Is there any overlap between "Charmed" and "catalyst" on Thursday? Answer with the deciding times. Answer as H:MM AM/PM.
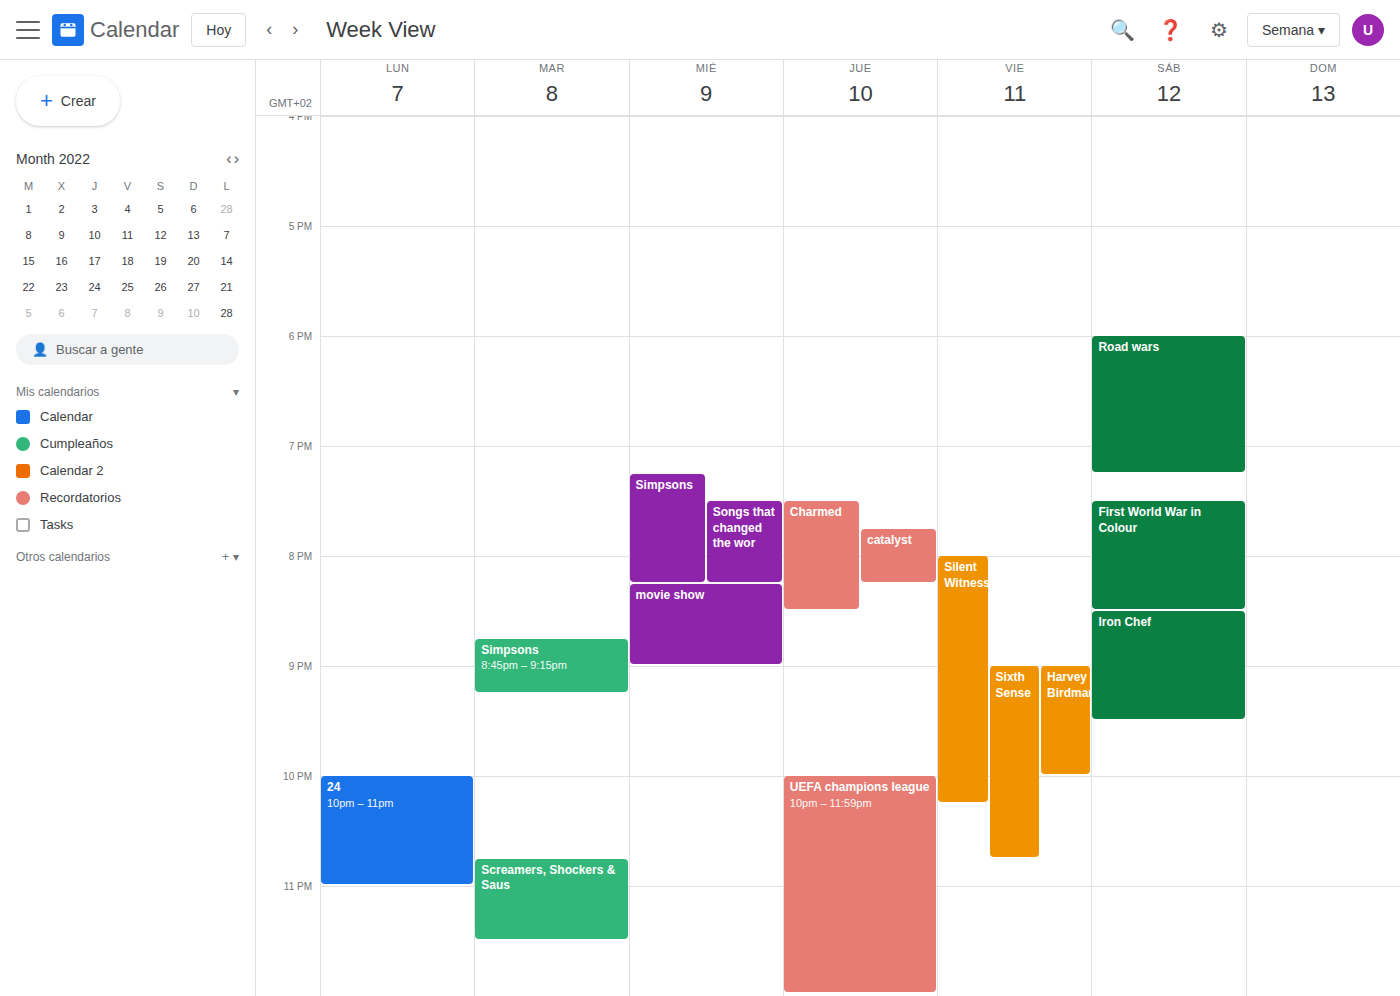
"catalyst" runs 7:45 PM to 8:15 PM, inside "Charmed" -- they overlap.